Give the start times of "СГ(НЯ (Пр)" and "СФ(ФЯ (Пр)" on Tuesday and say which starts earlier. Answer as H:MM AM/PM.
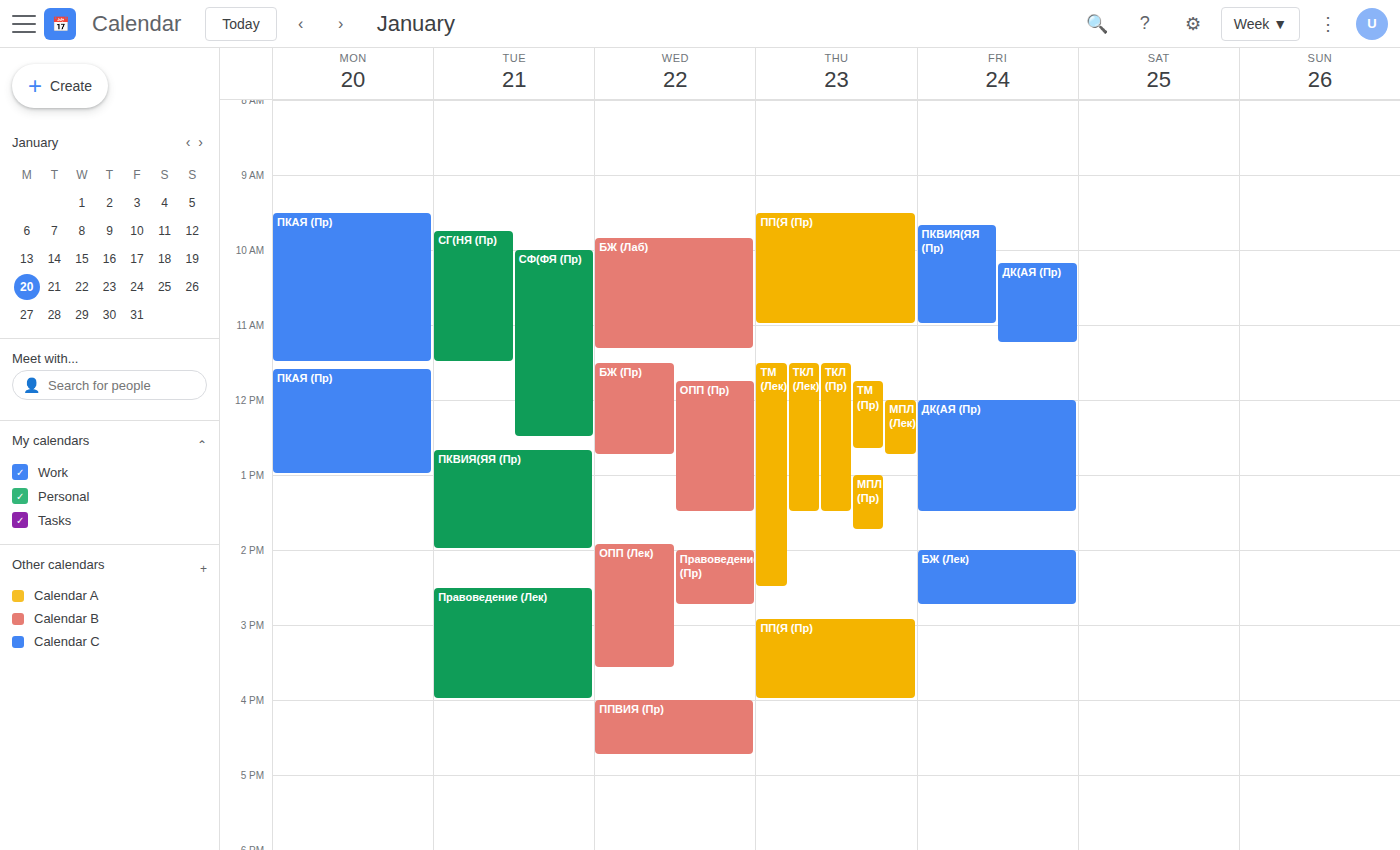
"СГ(НЯ (Пр)" 9:45 AM; "СФ(ФЯ (Пр)" 10:00 AM.